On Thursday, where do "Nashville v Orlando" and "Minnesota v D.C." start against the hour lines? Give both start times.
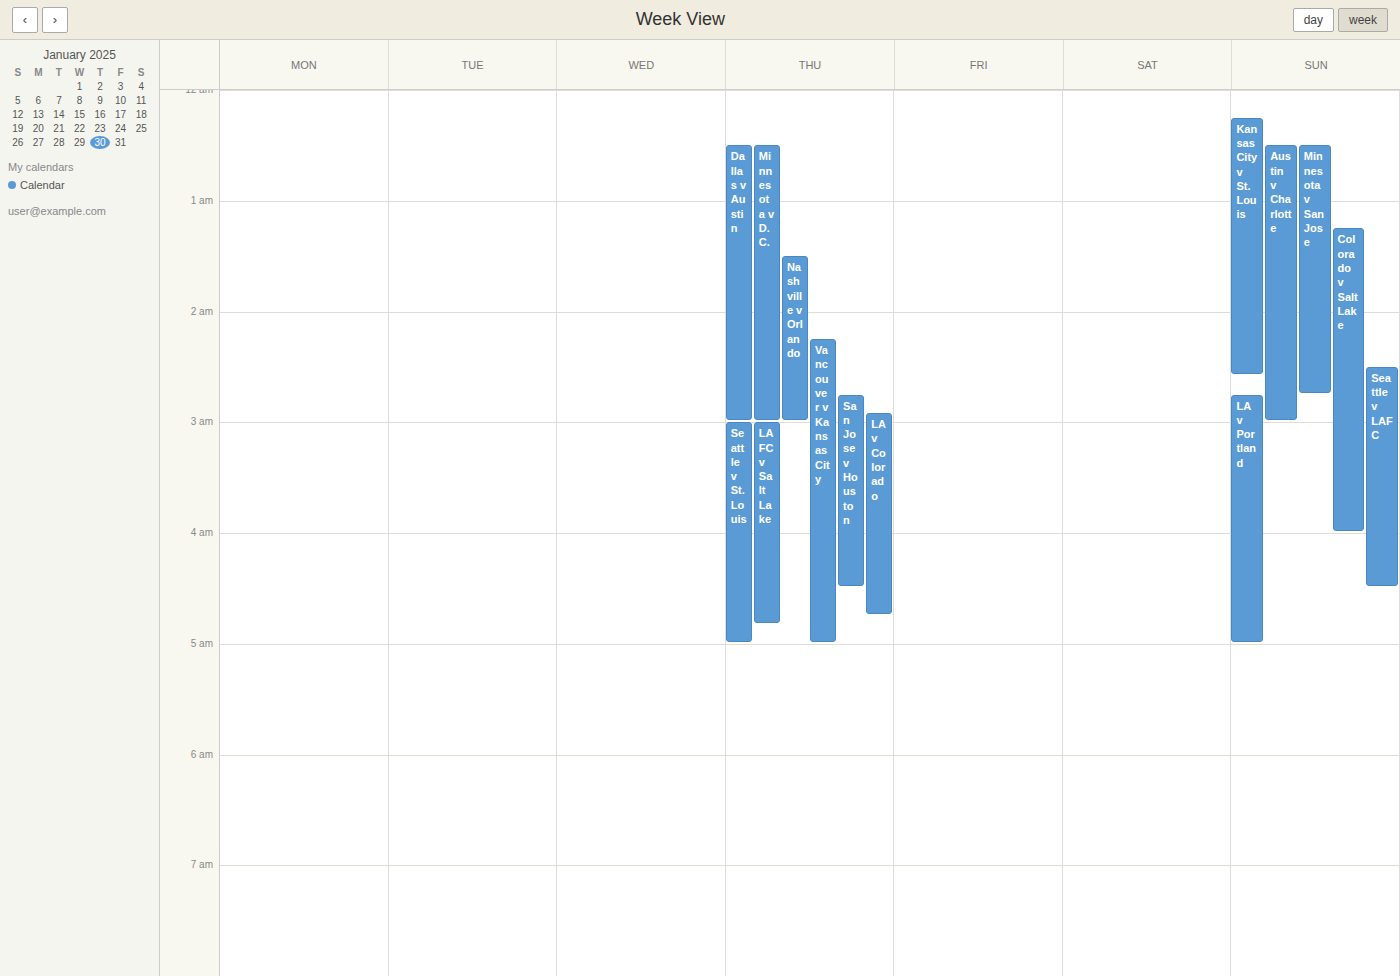
"Nashville v Orlando": 1:30 AM, halfway between the 1 AM and 2 AM lines. "Minnesota v D.C.": 12:30 AM, halfway between the 12 AM and 1 AM lines.